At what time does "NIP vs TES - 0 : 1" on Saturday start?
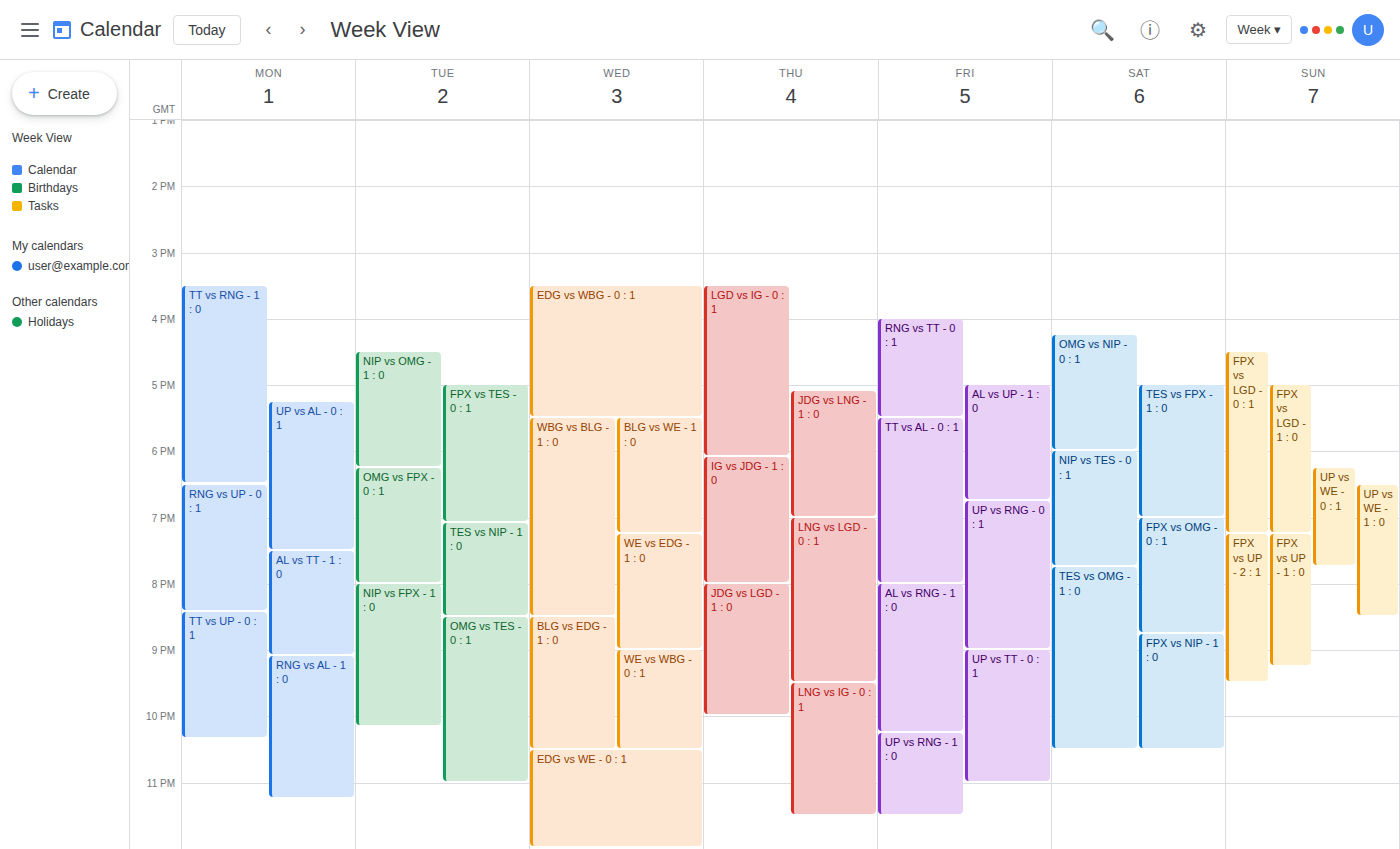
6:00 PM